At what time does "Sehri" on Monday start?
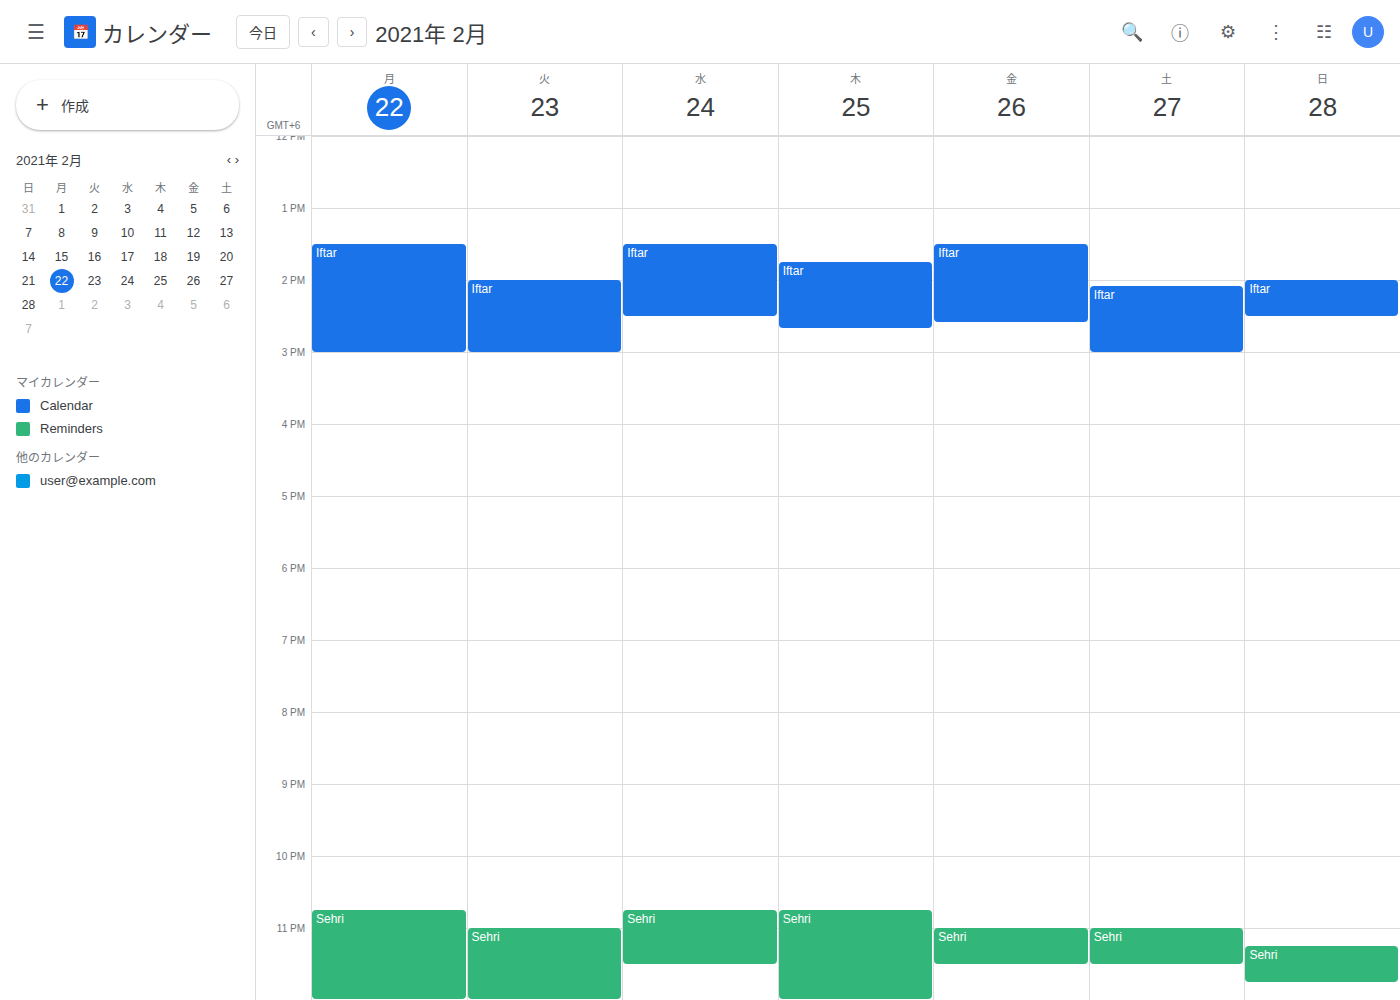
10:45 PM